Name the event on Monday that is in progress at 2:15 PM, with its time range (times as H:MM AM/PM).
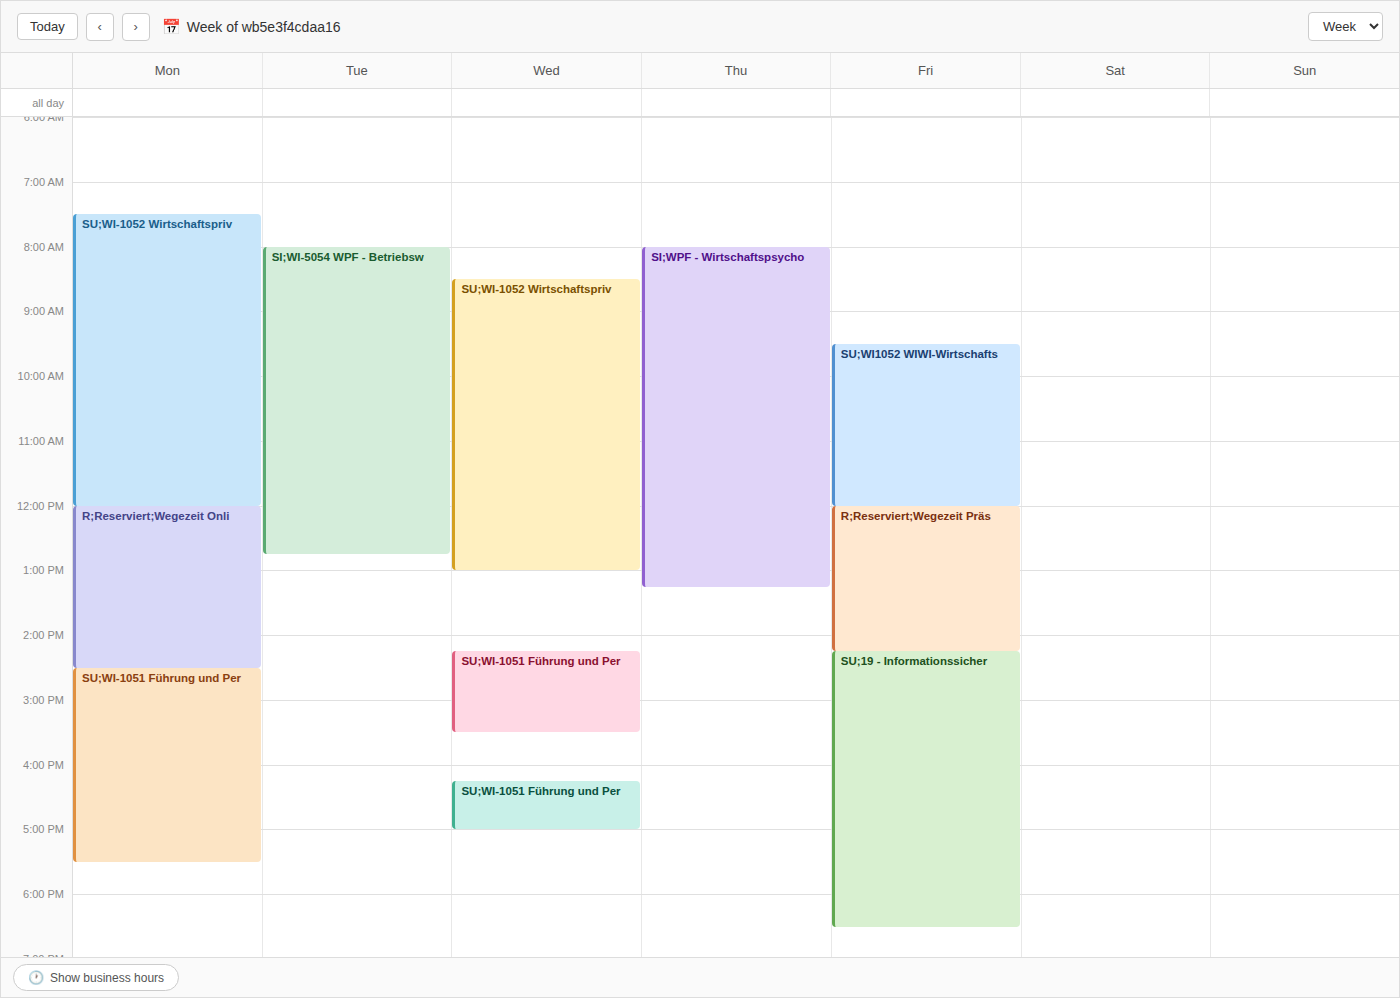
"R;Reserviert;Wegezeit Onli", 12:00 PM to 2:30 PM